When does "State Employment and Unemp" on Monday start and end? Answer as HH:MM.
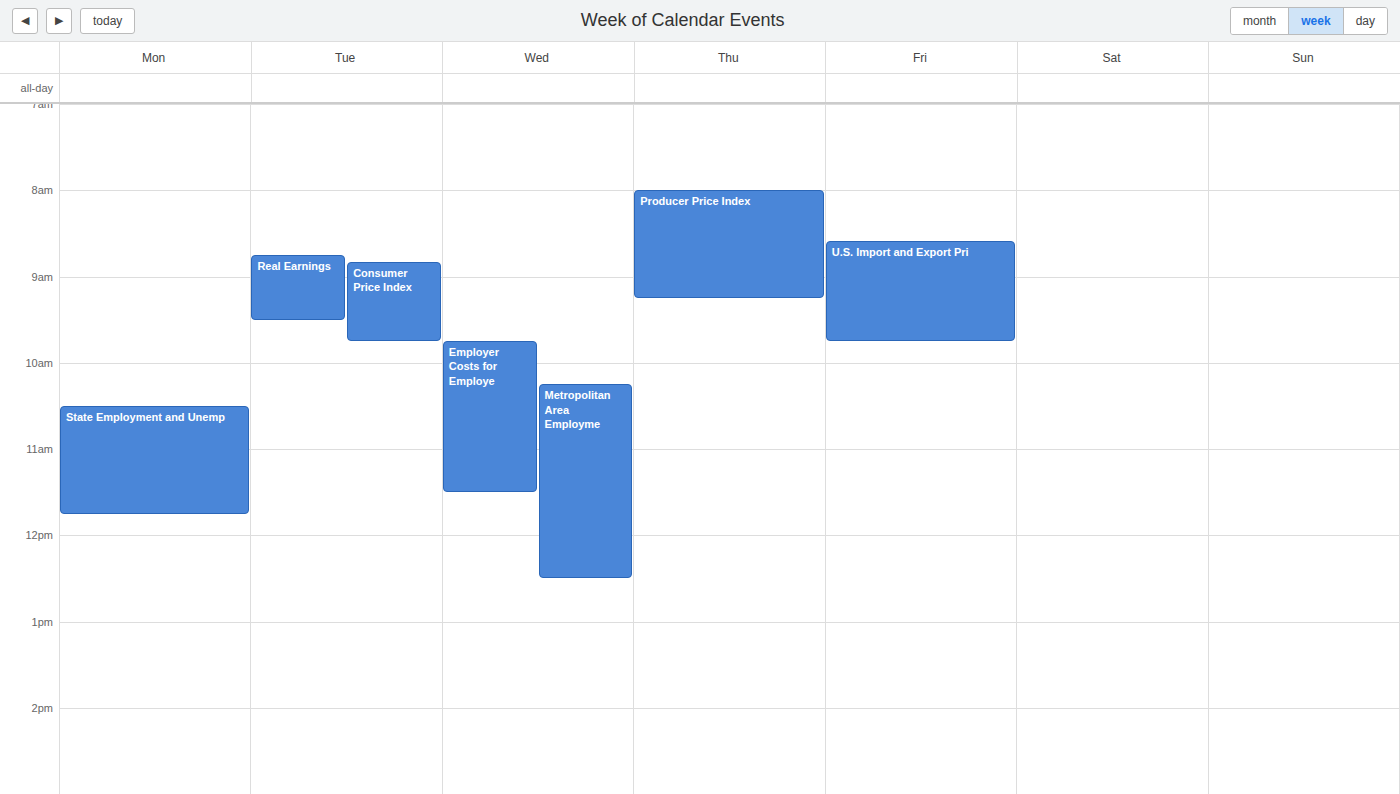
10:30 to 11:45